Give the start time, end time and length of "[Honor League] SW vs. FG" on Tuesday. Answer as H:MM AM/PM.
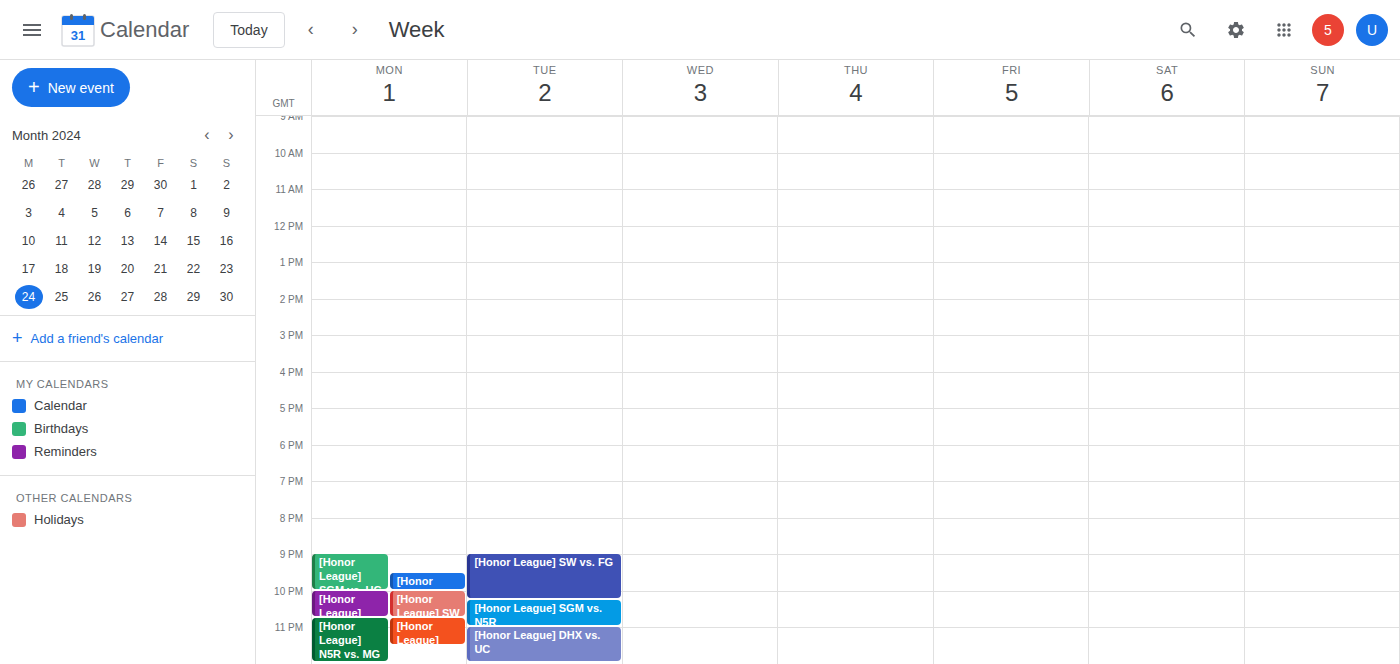
9:00 PM to 10:15 PM, 1 hour 15 minutes